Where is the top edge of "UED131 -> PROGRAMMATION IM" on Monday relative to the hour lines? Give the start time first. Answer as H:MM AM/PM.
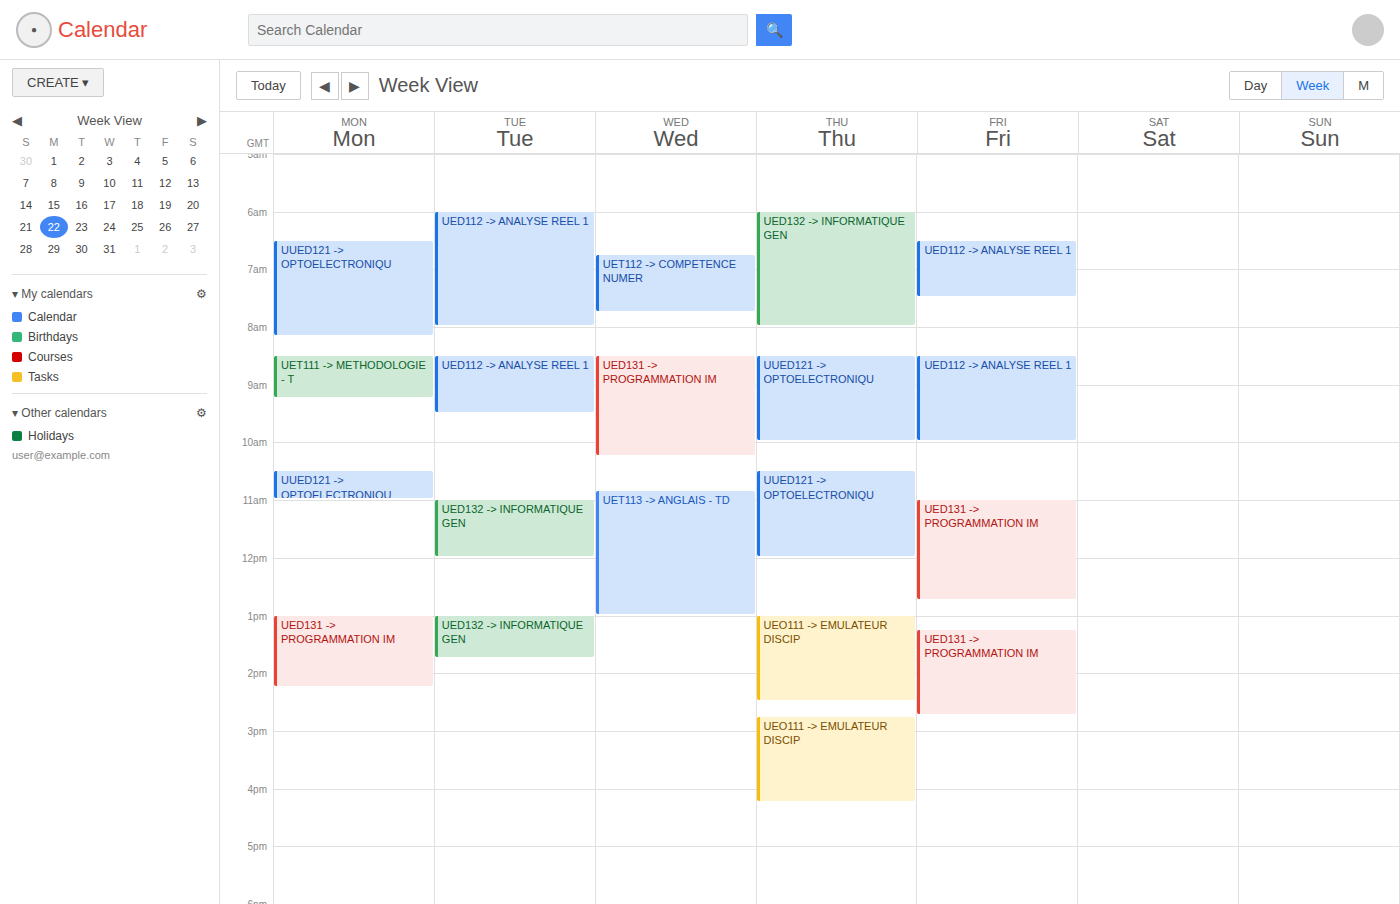
1:00 PM -- exactly on the 1 PM line.